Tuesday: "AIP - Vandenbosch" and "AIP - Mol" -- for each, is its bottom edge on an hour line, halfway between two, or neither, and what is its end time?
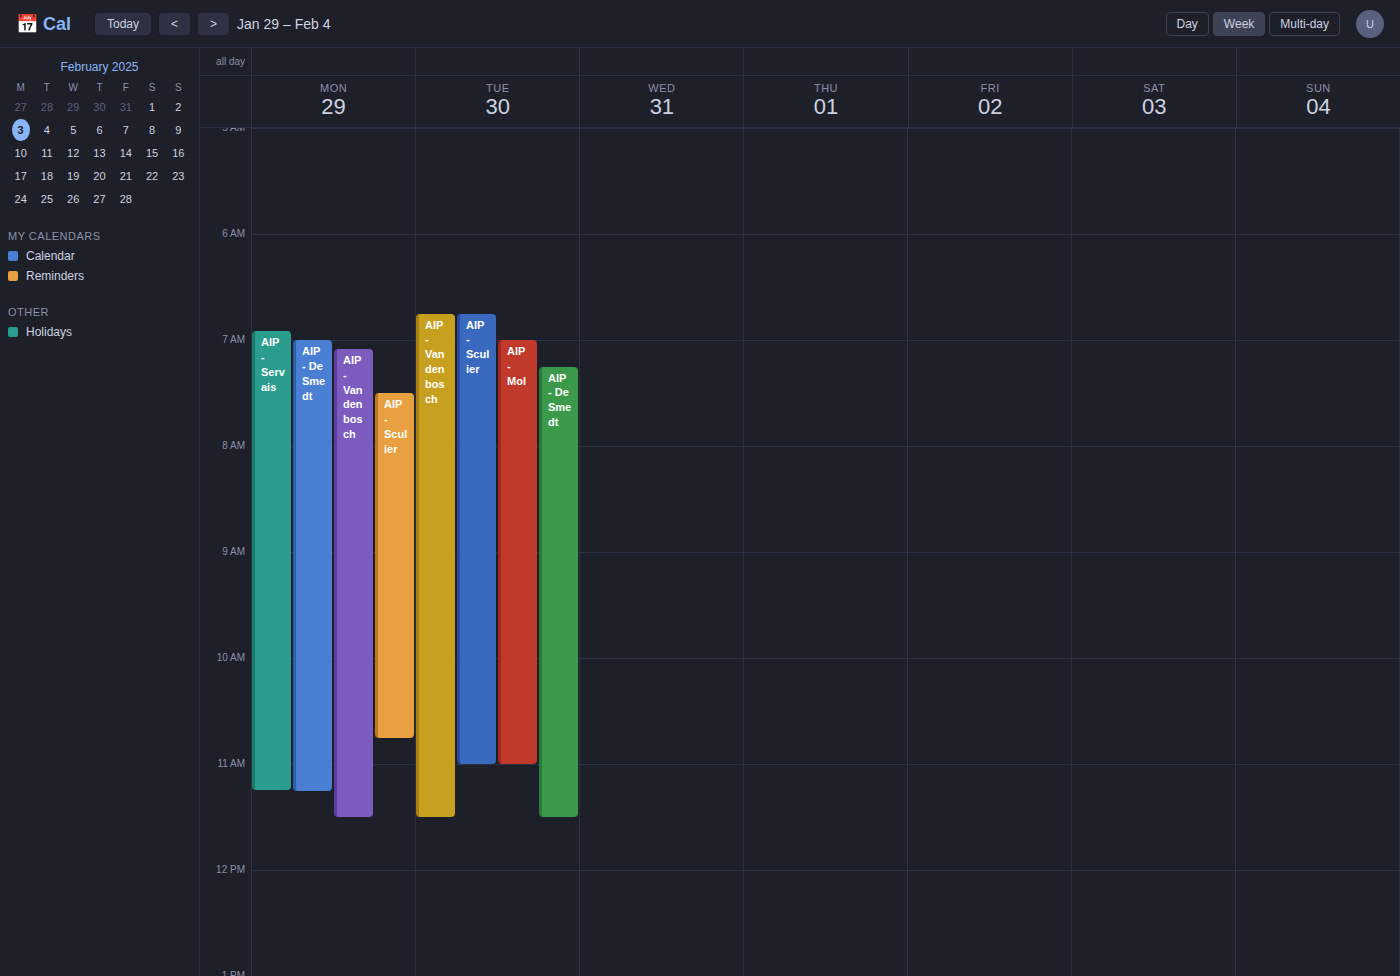
"AIP - Vandenbosch": 11:30, halfway between the 11:00 and 12:00 lines. "AIP - Mol": 11:00, exactly on the 11:00 line.